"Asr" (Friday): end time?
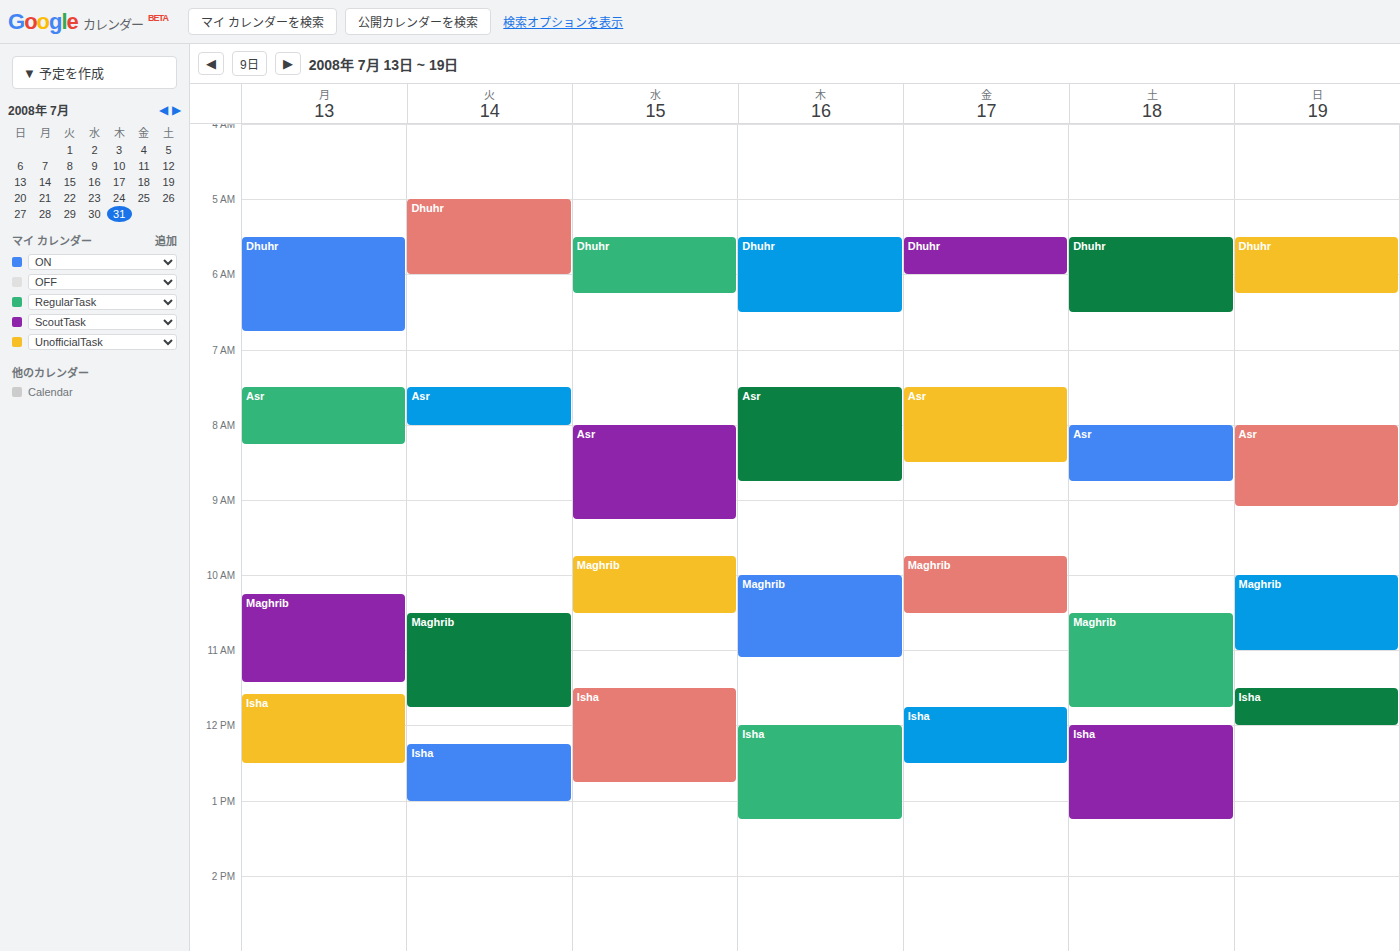
08:30